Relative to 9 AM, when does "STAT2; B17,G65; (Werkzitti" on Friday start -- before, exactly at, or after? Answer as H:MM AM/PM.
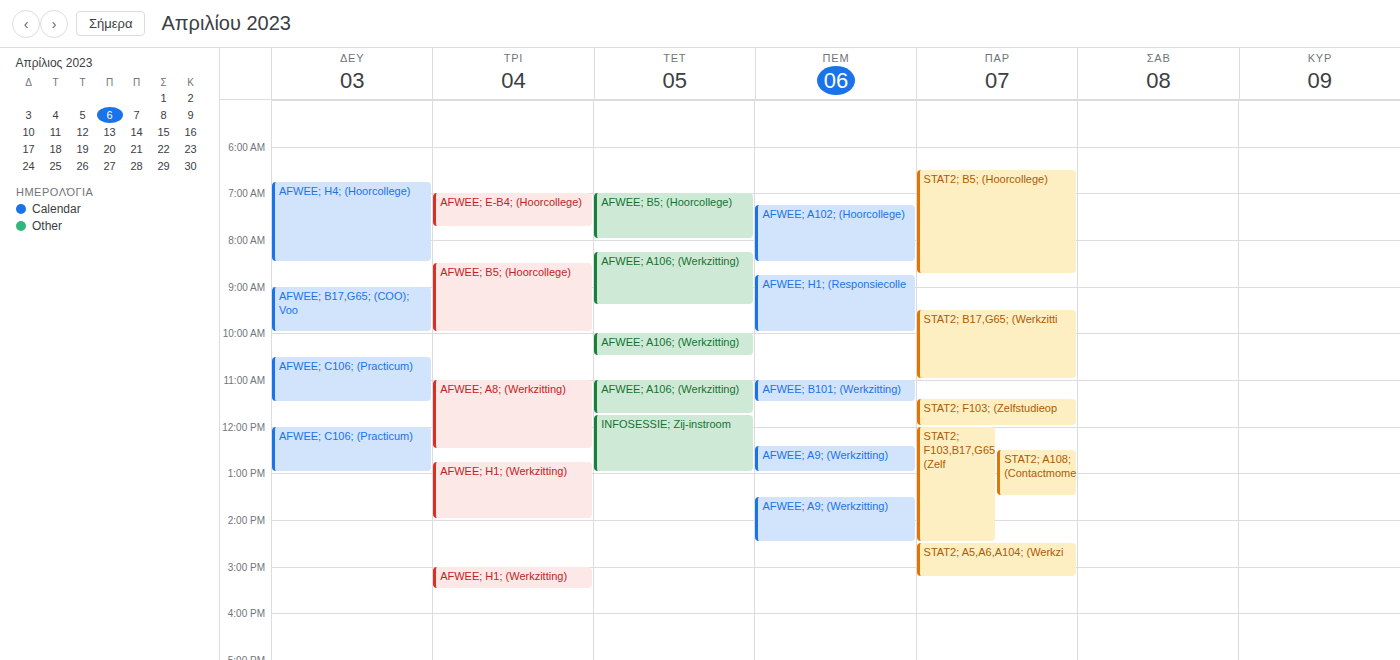
9:30 AM -- after 9 AM, 30 minutes below the 9 AM line.